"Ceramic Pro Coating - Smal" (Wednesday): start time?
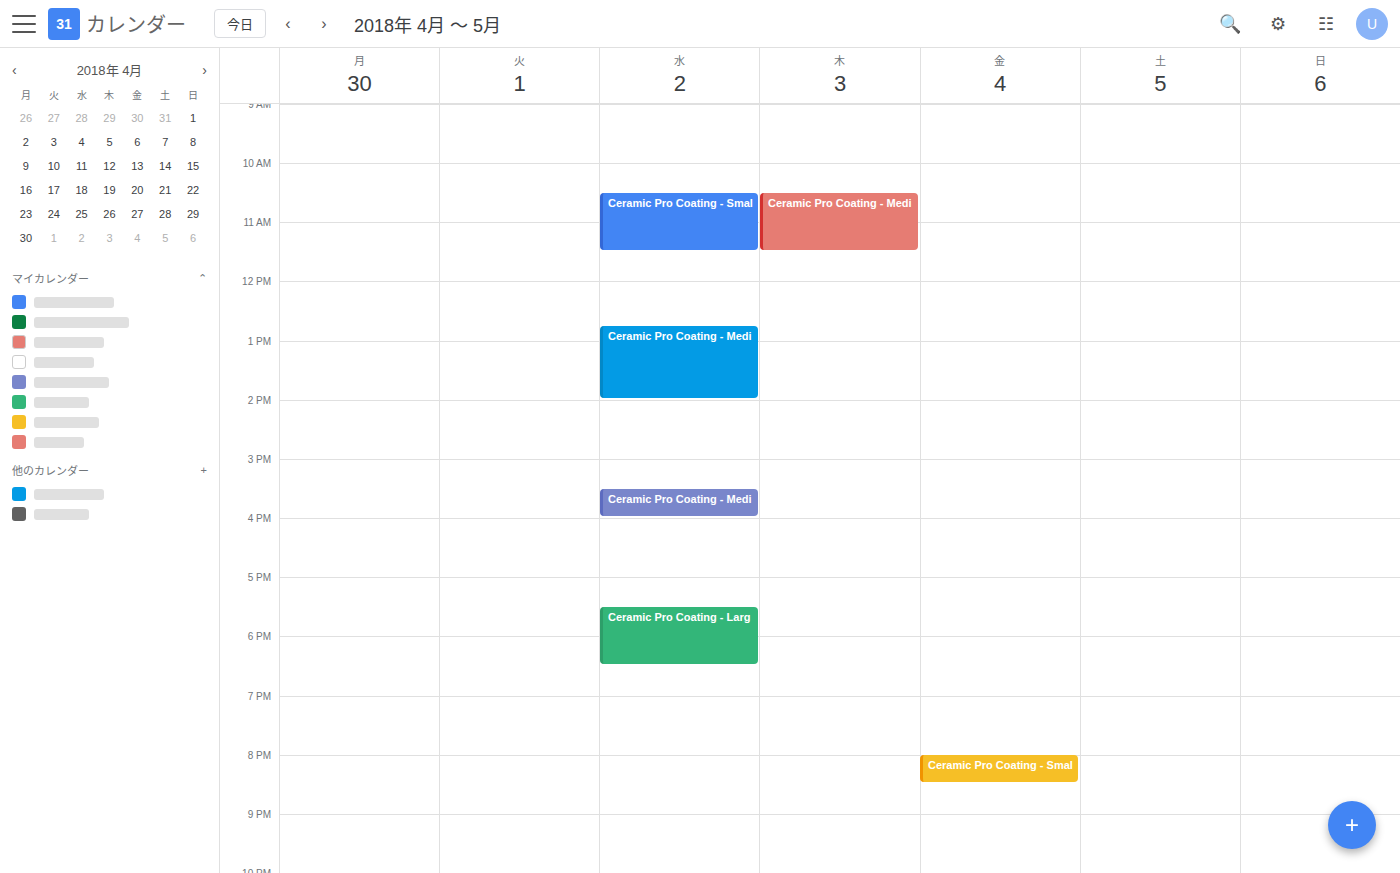
10:30 AM